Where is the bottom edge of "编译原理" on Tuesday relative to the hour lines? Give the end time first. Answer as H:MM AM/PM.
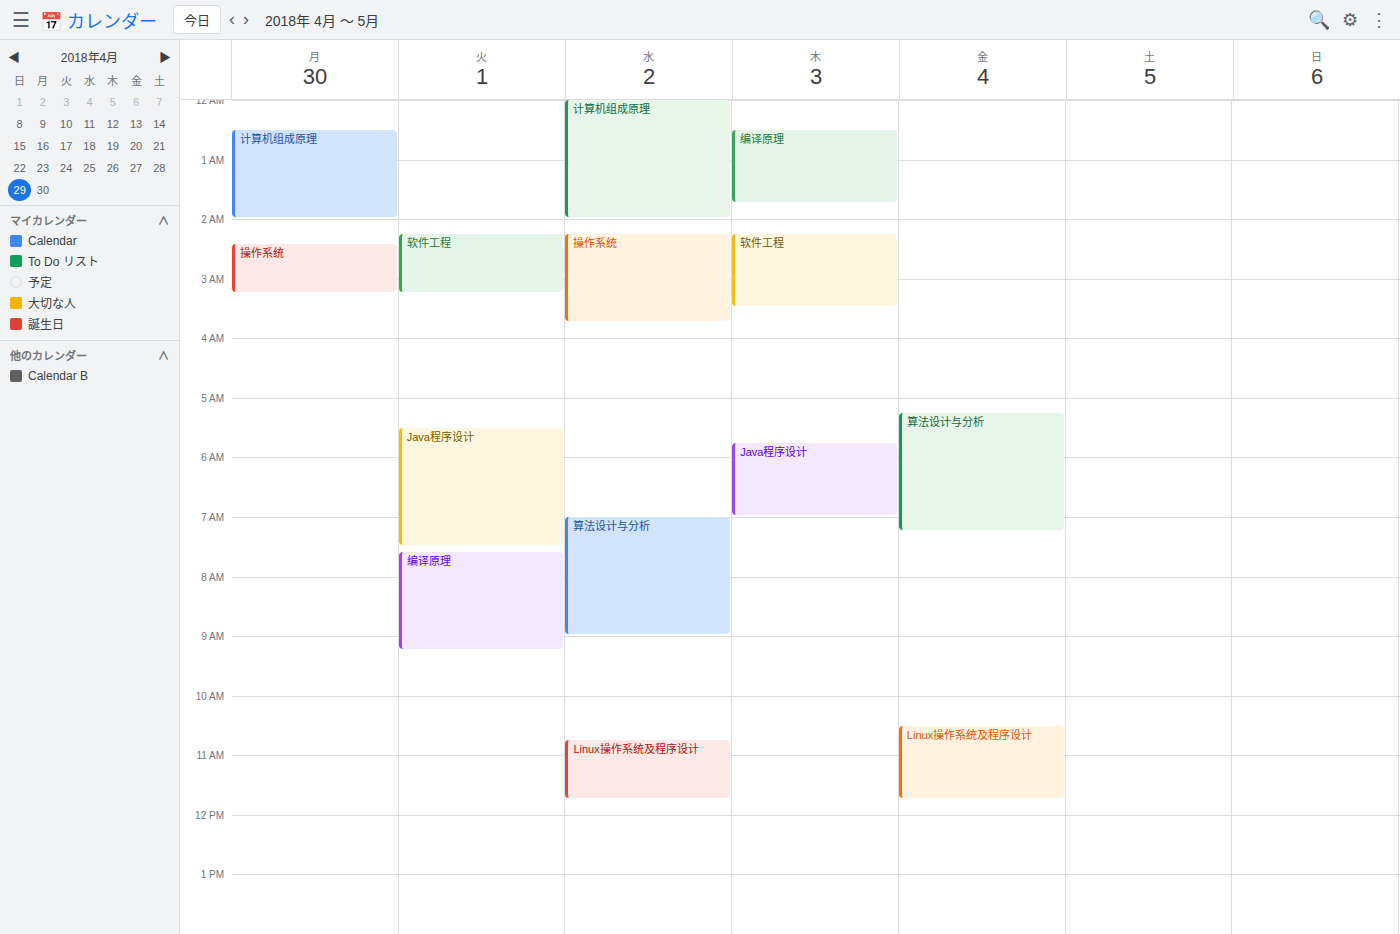
9:15 AM -- neither: a quarter of the way from the 9 AM line to the 10 AM line.